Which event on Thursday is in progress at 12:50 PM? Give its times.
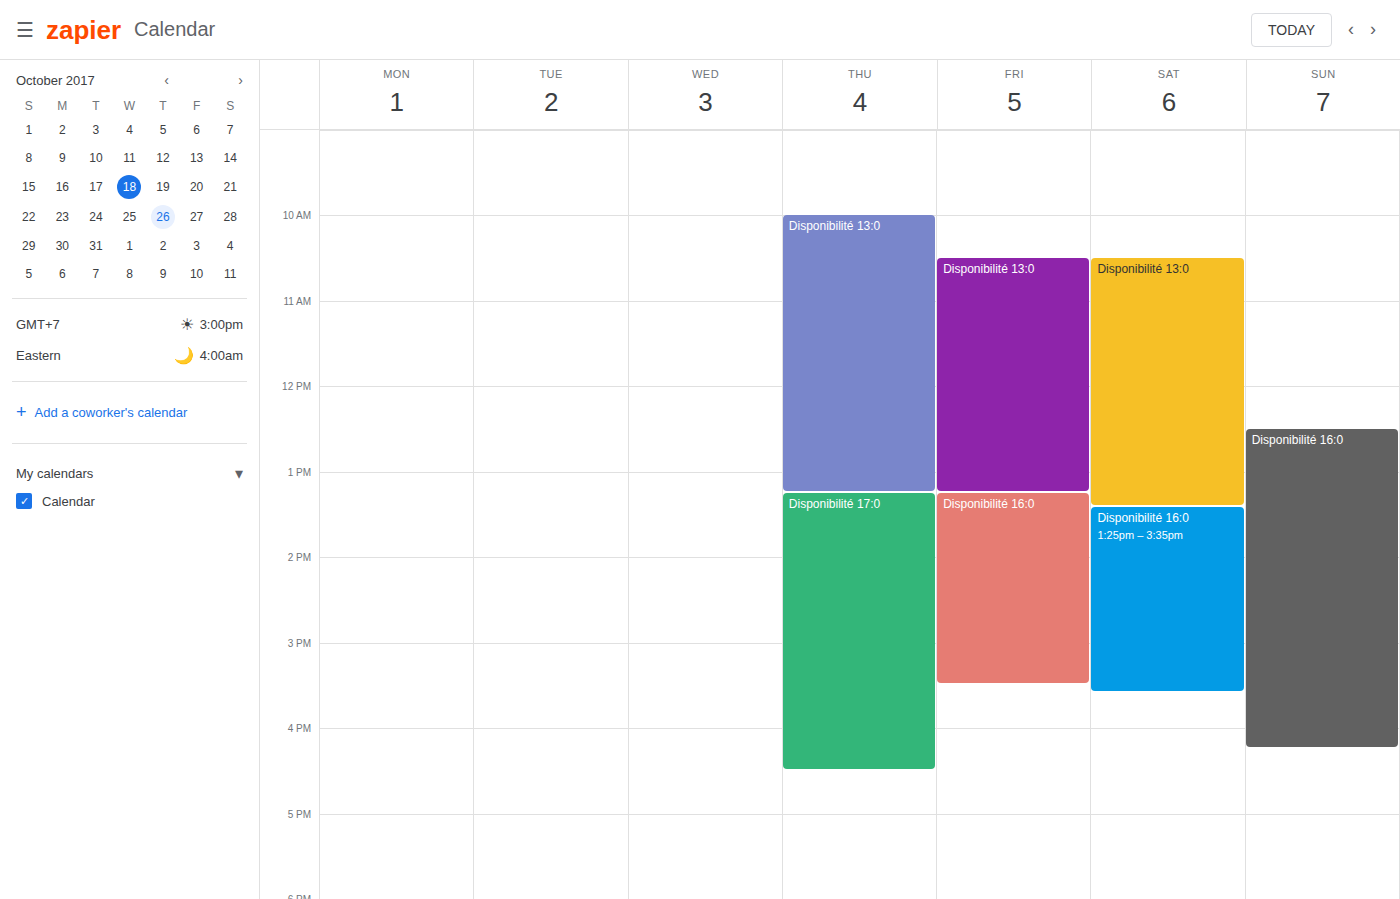
"Disponibilité 13:0", 10:00 AM to 1:15 PM